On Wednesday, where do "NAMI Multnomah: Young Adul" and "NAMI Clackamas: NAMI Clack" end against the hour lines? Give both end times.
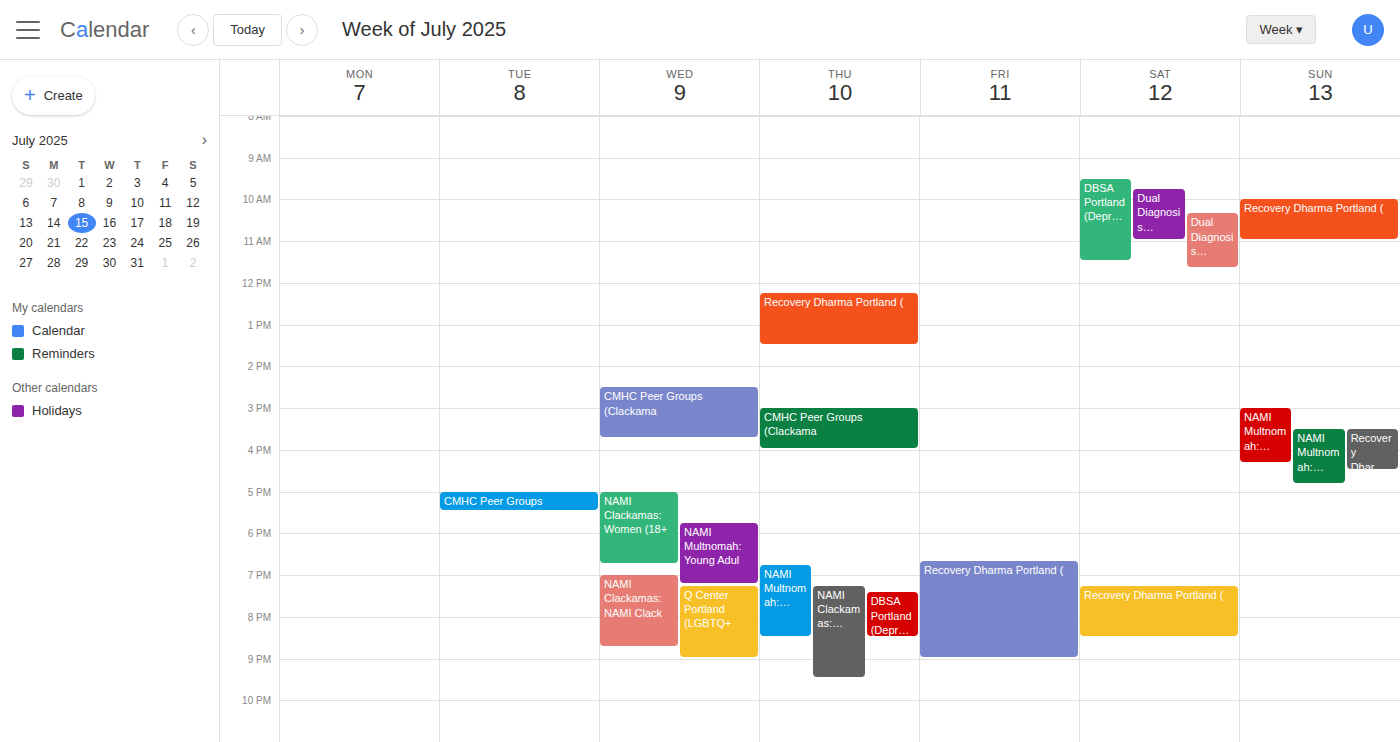
"NAMI Multnomah: Young Adul": 7:15 PM, neither: a quarter of the way from the 7 PM line to the 8 PM line. "NAMI Clackamas: NAMI Clack": 8:45 PM, neither: three quarters of the way from the 8 PM line to the 9 PM line.